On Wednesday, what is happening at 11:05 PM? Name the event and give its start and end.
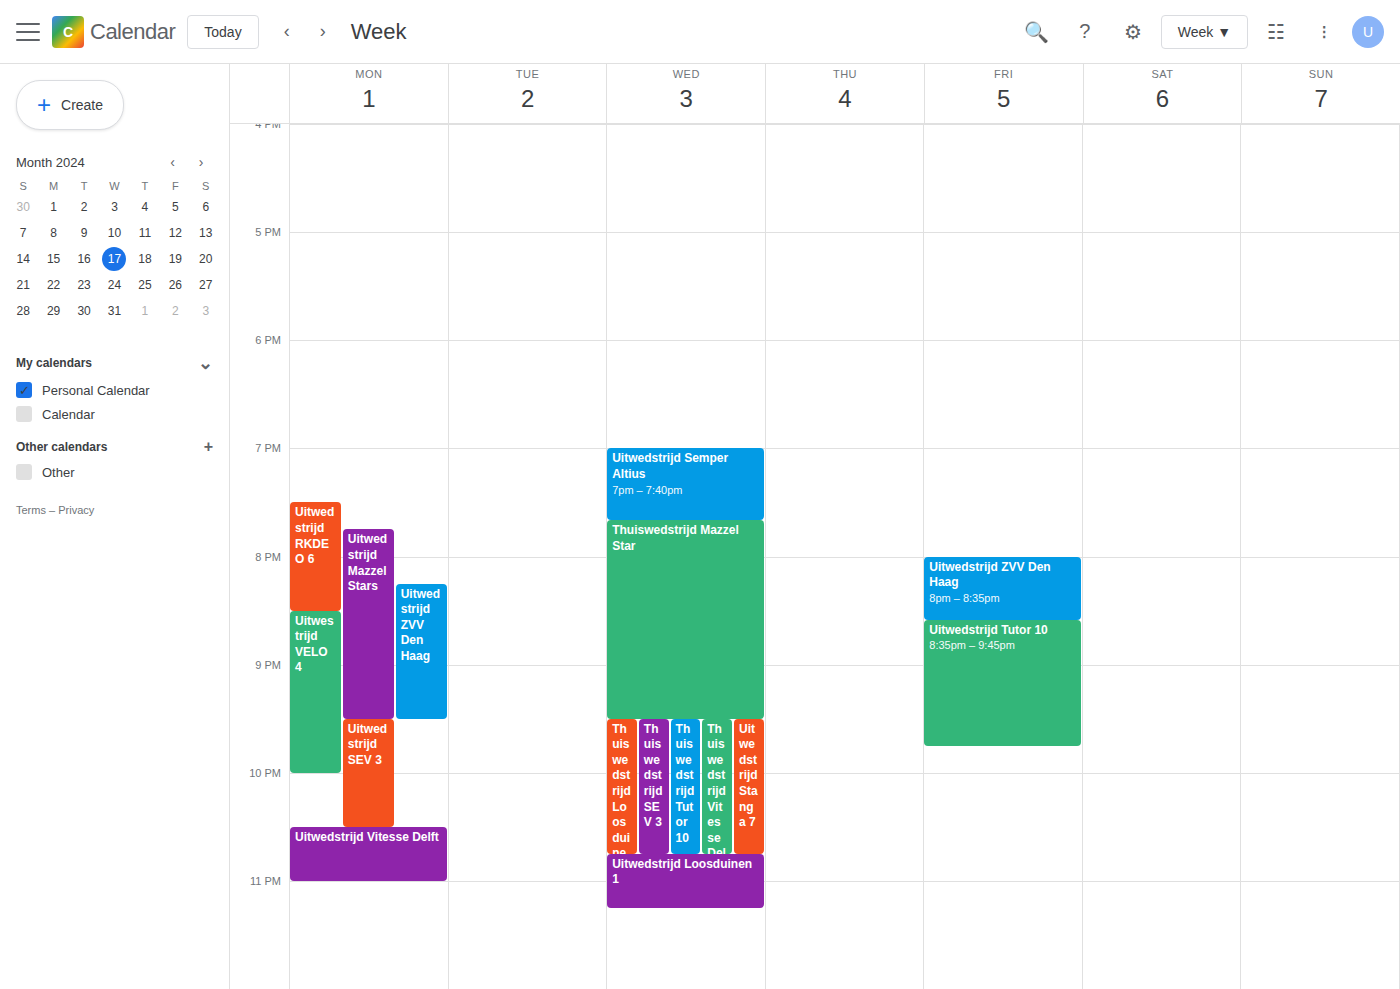
"Uitwedstrijd Loosduinen 1", 10:45 PM to 11:15 PM